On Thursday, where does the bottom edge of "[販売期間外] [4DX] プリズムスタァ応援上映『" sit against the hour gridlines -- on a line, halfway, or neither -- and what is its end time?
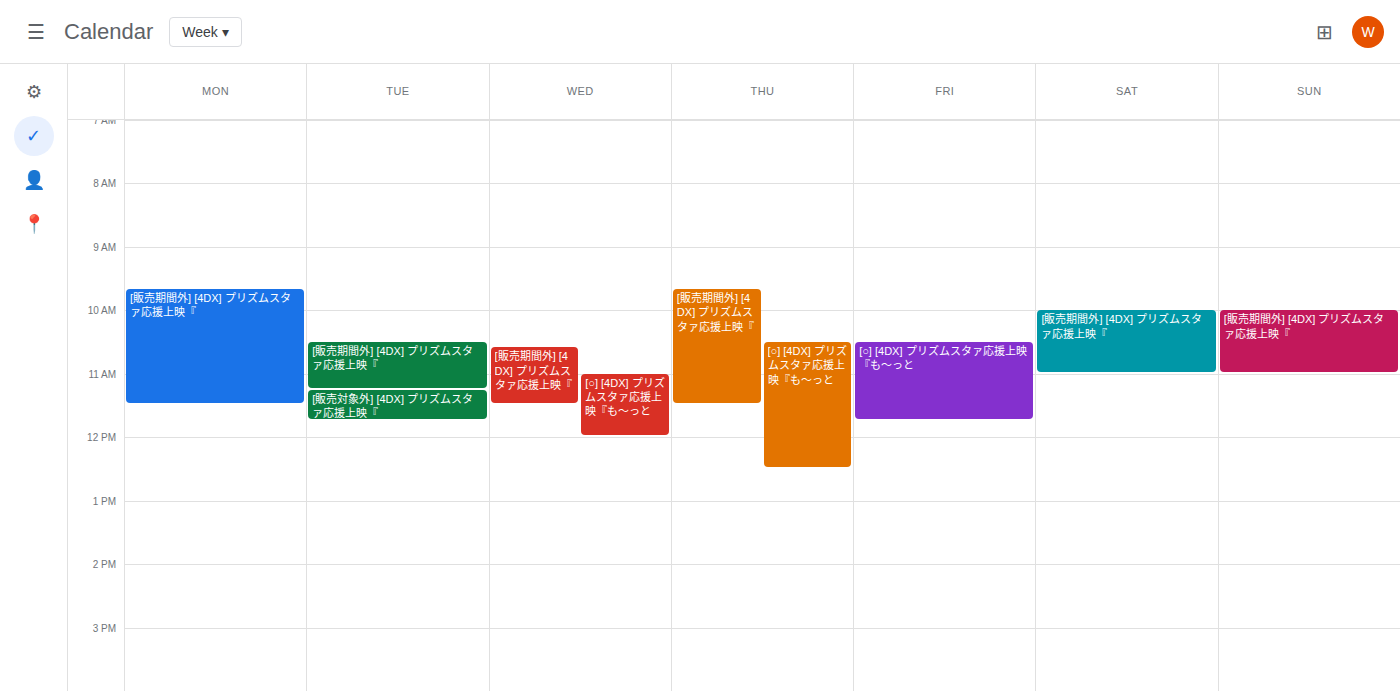
11:30 AM -- halfway between the 11 AM and 12 PM lines.